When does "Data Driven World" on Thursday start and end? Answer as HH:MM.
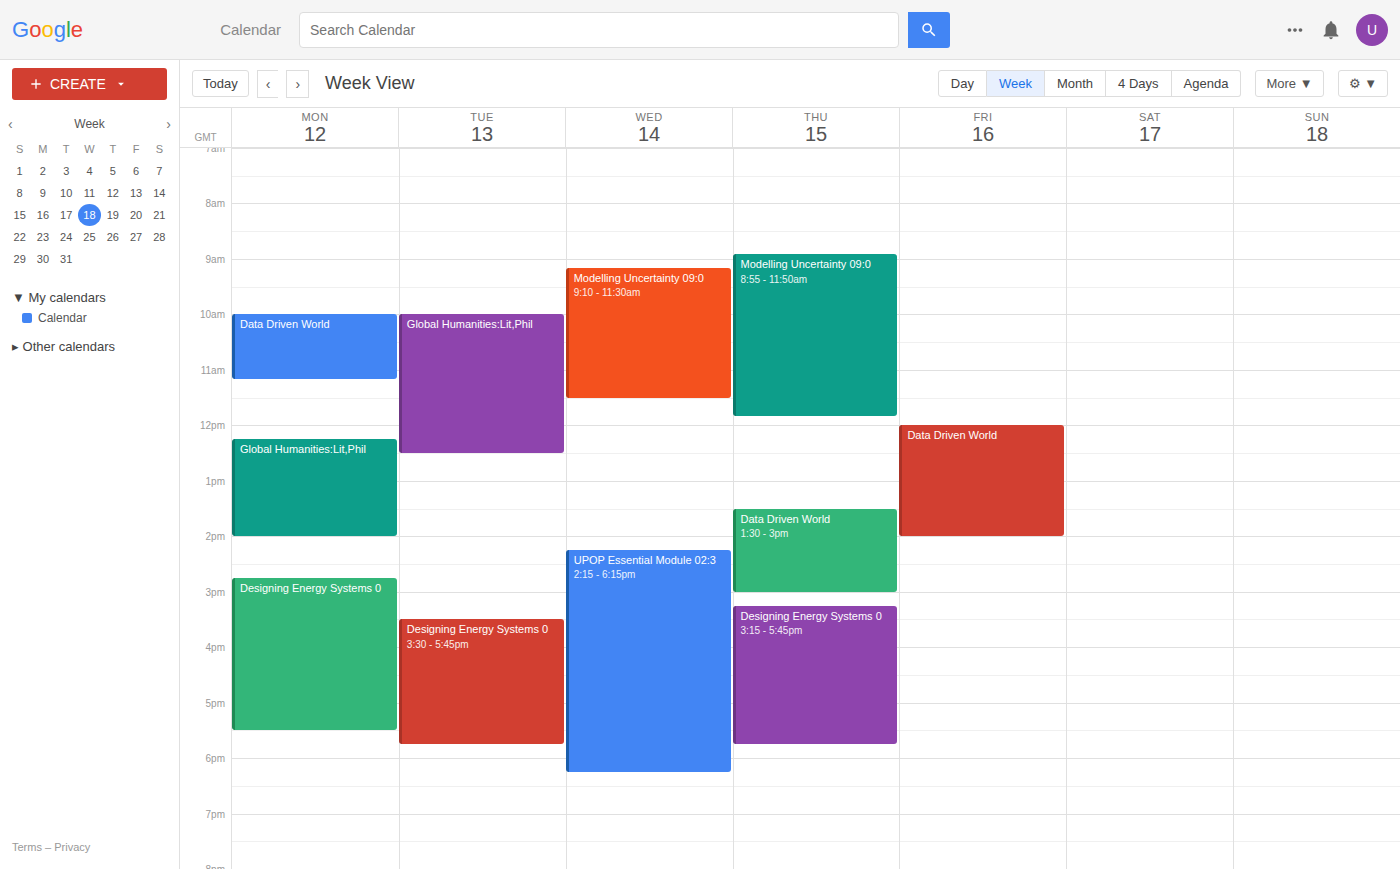
13:30 to 15:00